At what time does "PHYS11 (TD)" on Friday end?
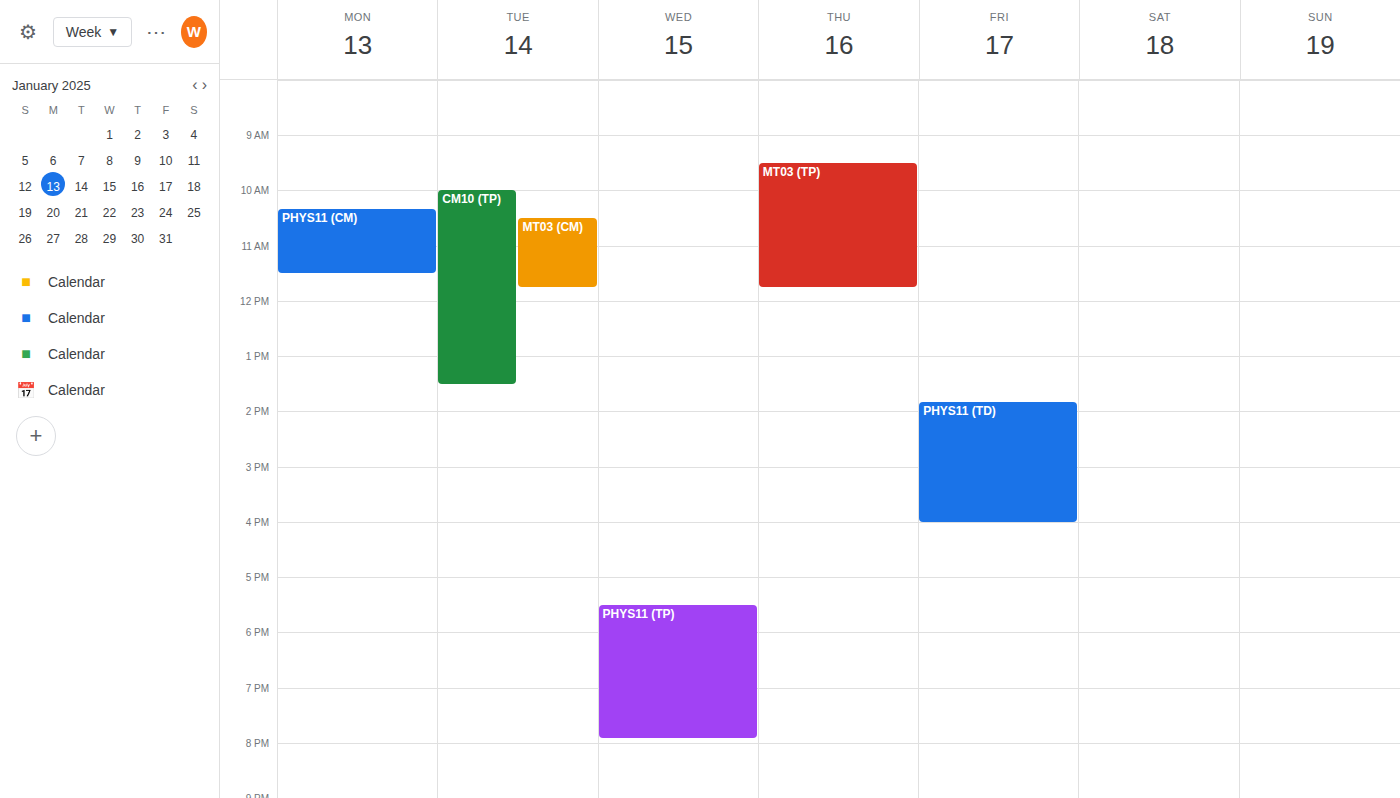
4:00 PM